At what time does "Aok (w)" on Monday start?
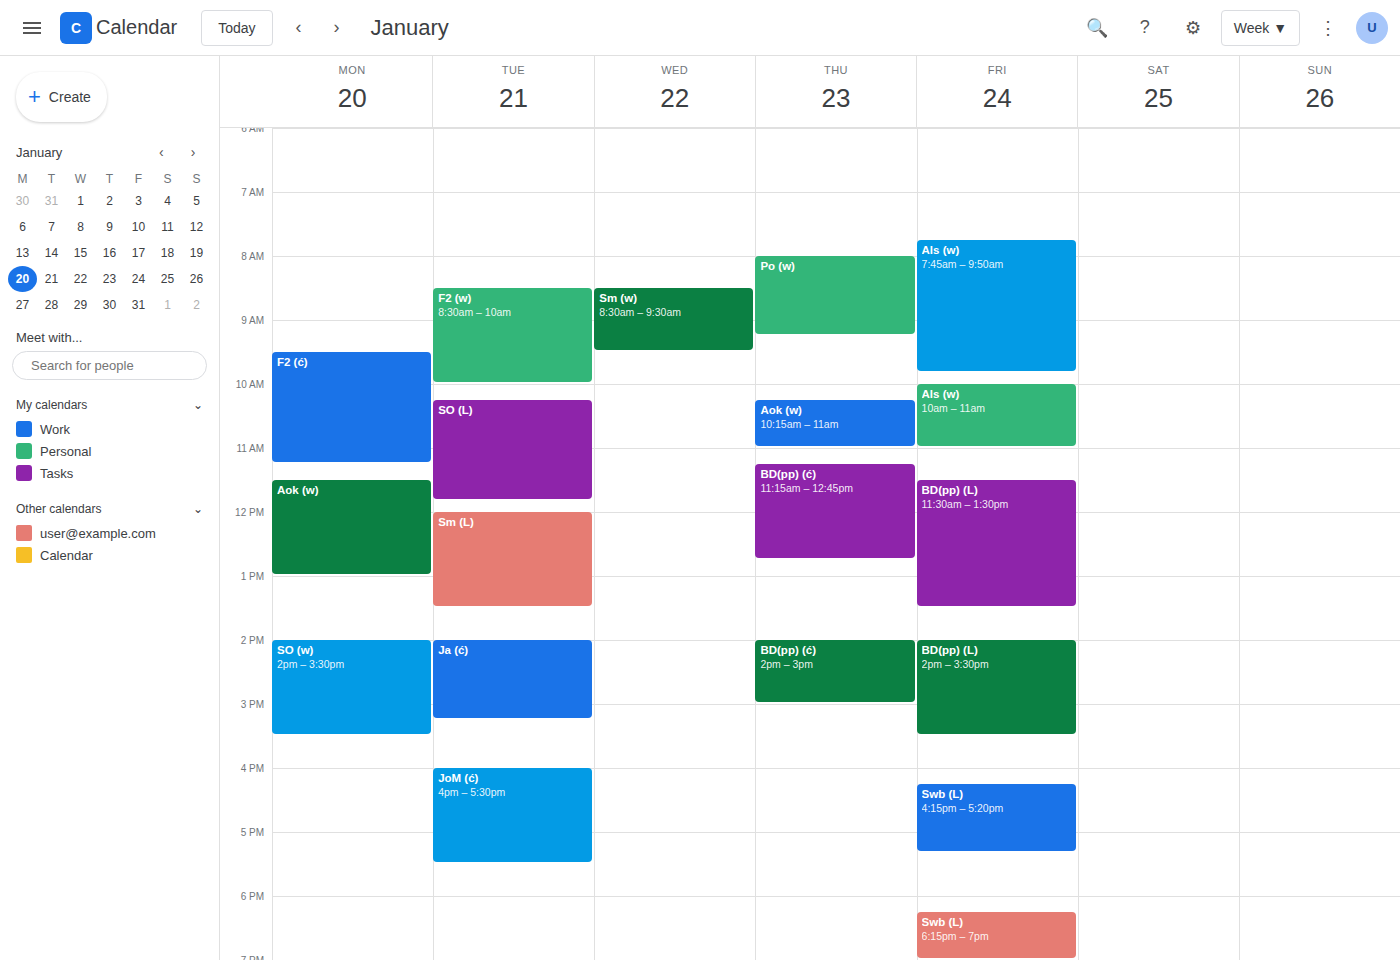
11:30 AM